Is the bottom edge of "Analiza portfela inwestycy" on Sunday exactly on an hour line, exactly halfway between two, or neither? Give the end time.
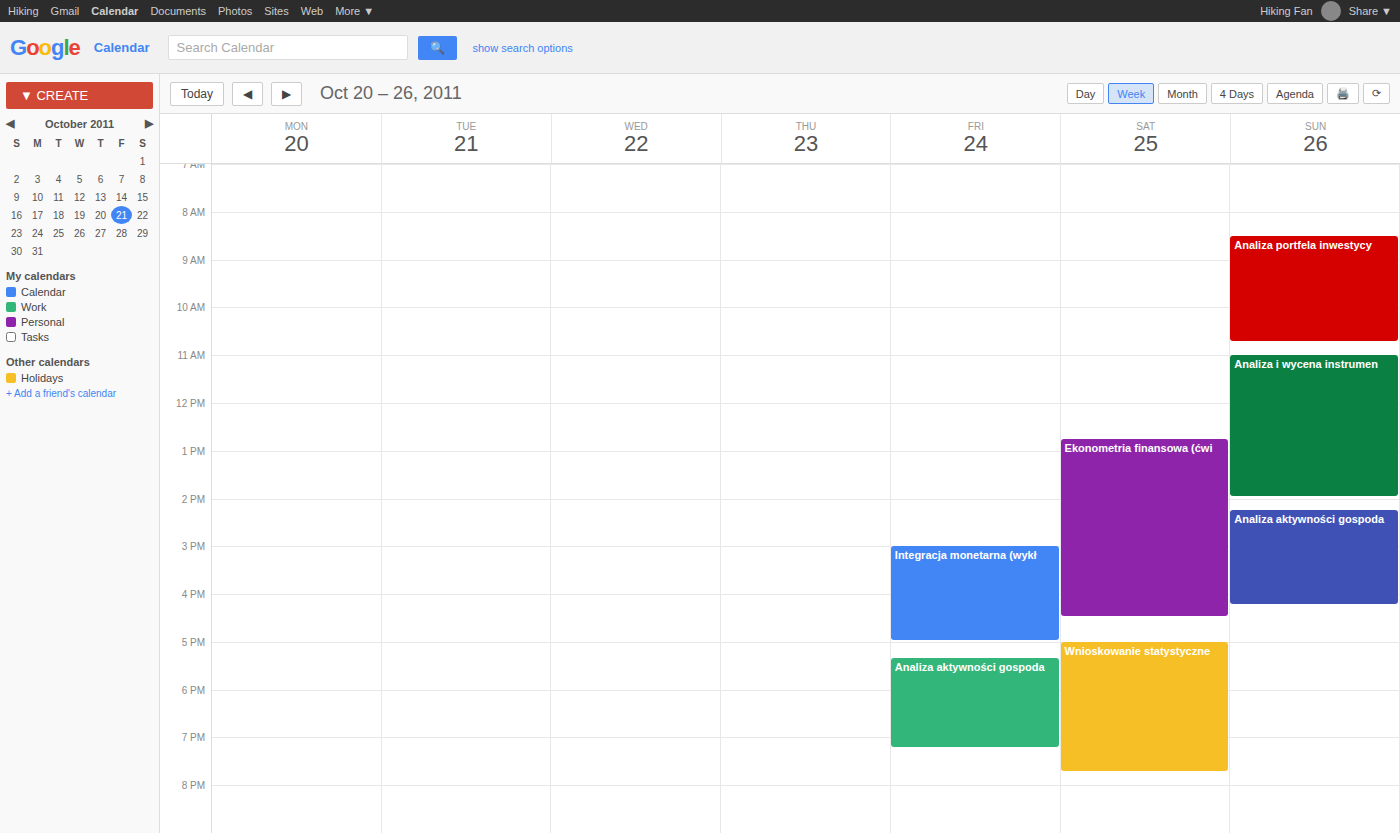
10:45 AM -- neither: three quarters of the way from the 10 AM line to the 11 AM line.